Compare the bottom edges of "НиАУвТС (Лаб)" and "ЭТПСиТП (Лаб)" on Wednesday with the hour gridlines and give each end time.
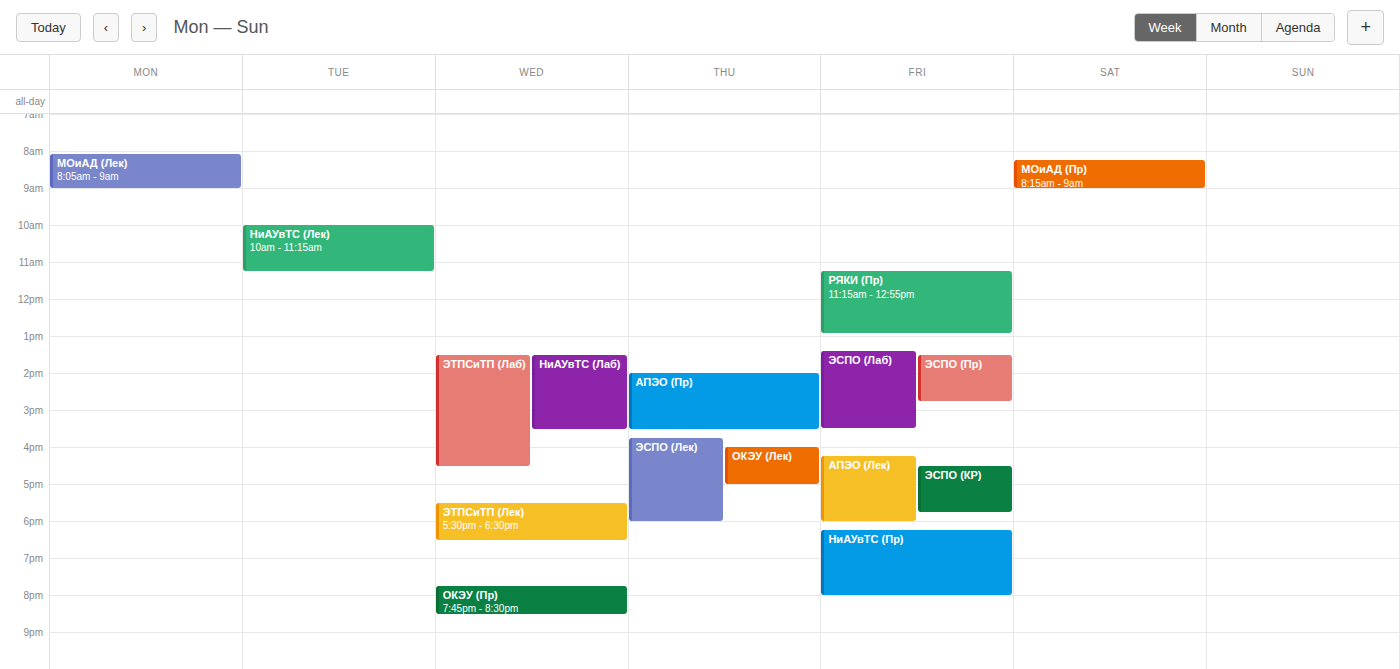
"НиАУвТС (Лаб)": 3:30 PM, halfway between the 3 PM and 4 PM lines. "ЭТПСиТП (Лаб)": 4:30 PM, halfway between the 4 PM and 5 PM lines.